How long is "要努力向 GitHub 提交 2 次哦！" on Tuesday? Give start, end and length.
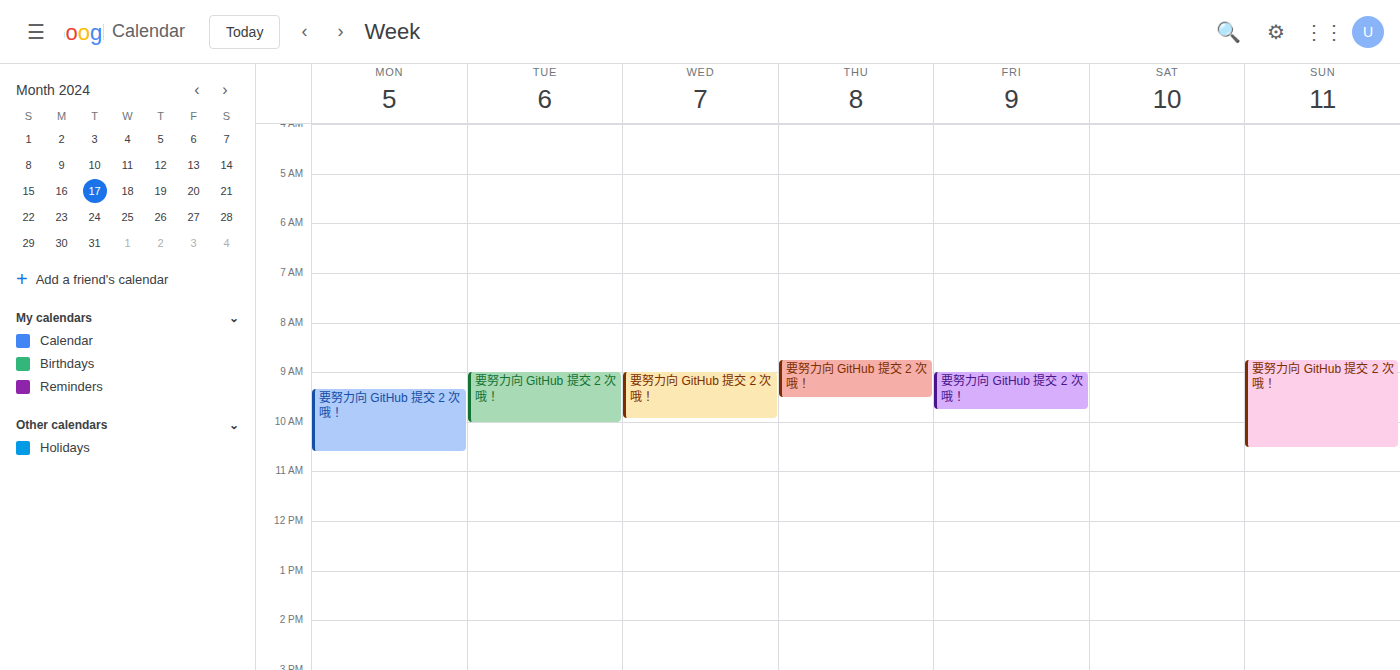
9:00 AM to 10:00 AM, 1 hour